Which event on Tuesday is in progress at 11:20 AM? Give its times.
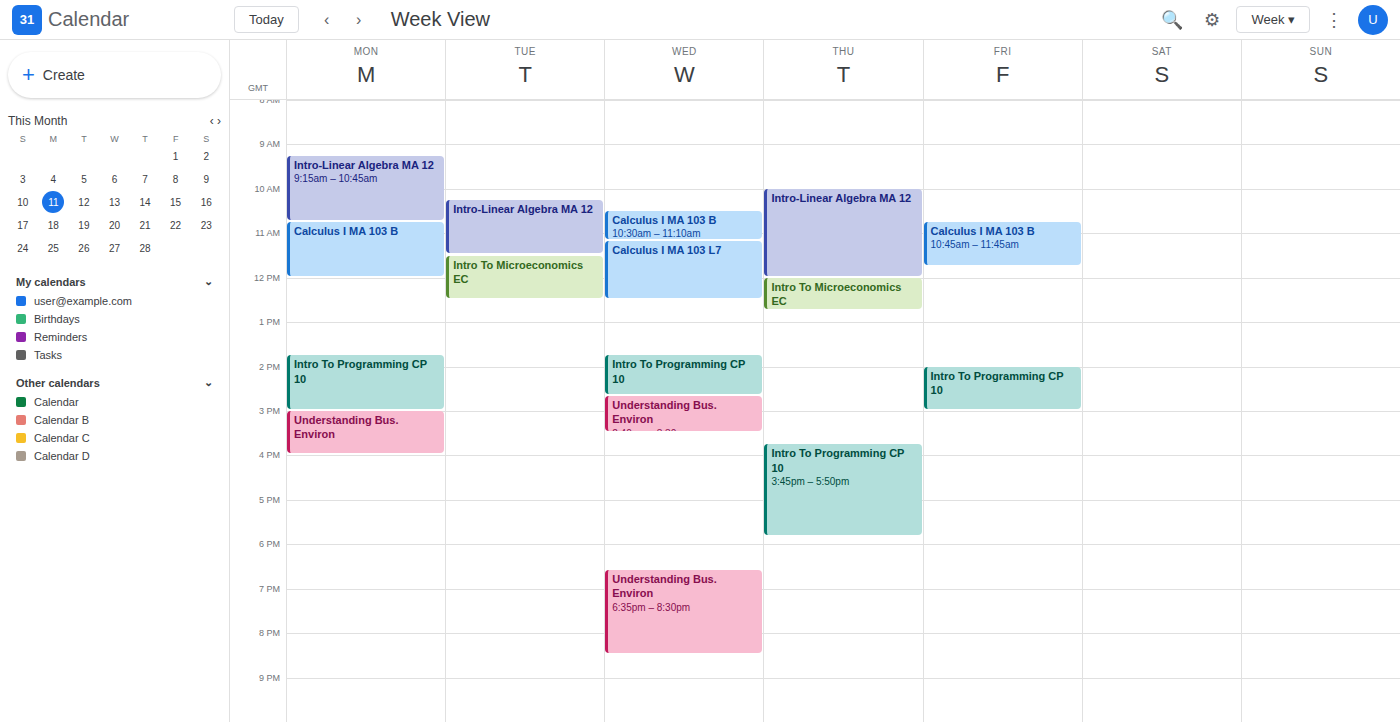
"Intro-Linear Algebra MA 12", 10:15 AM to 11:30 AM